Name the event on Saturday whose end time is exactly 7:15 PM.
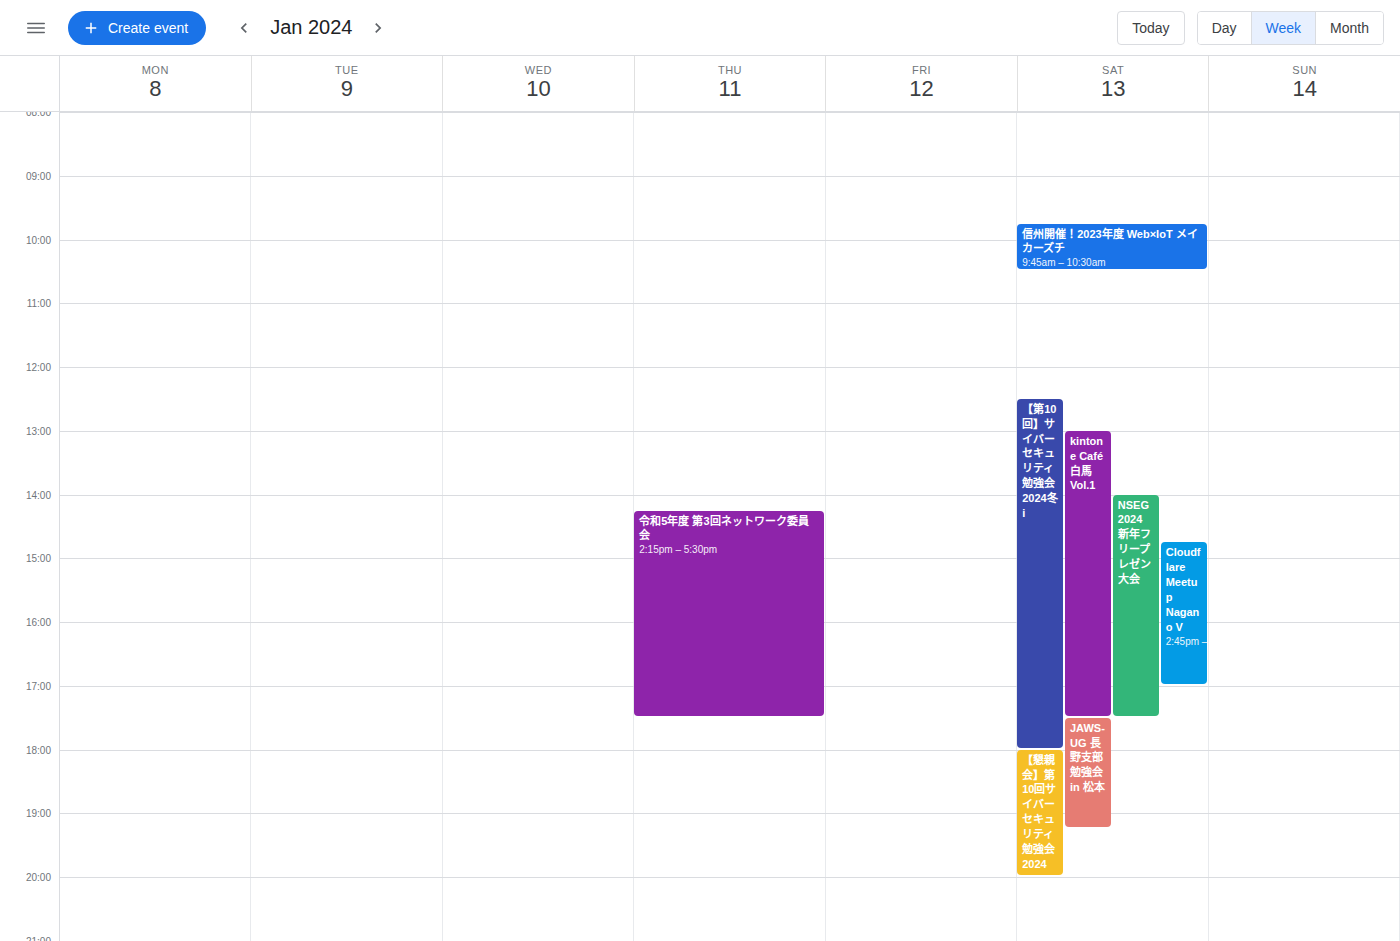
"JAWS-UG 長野支部 勉強会 in 松本"